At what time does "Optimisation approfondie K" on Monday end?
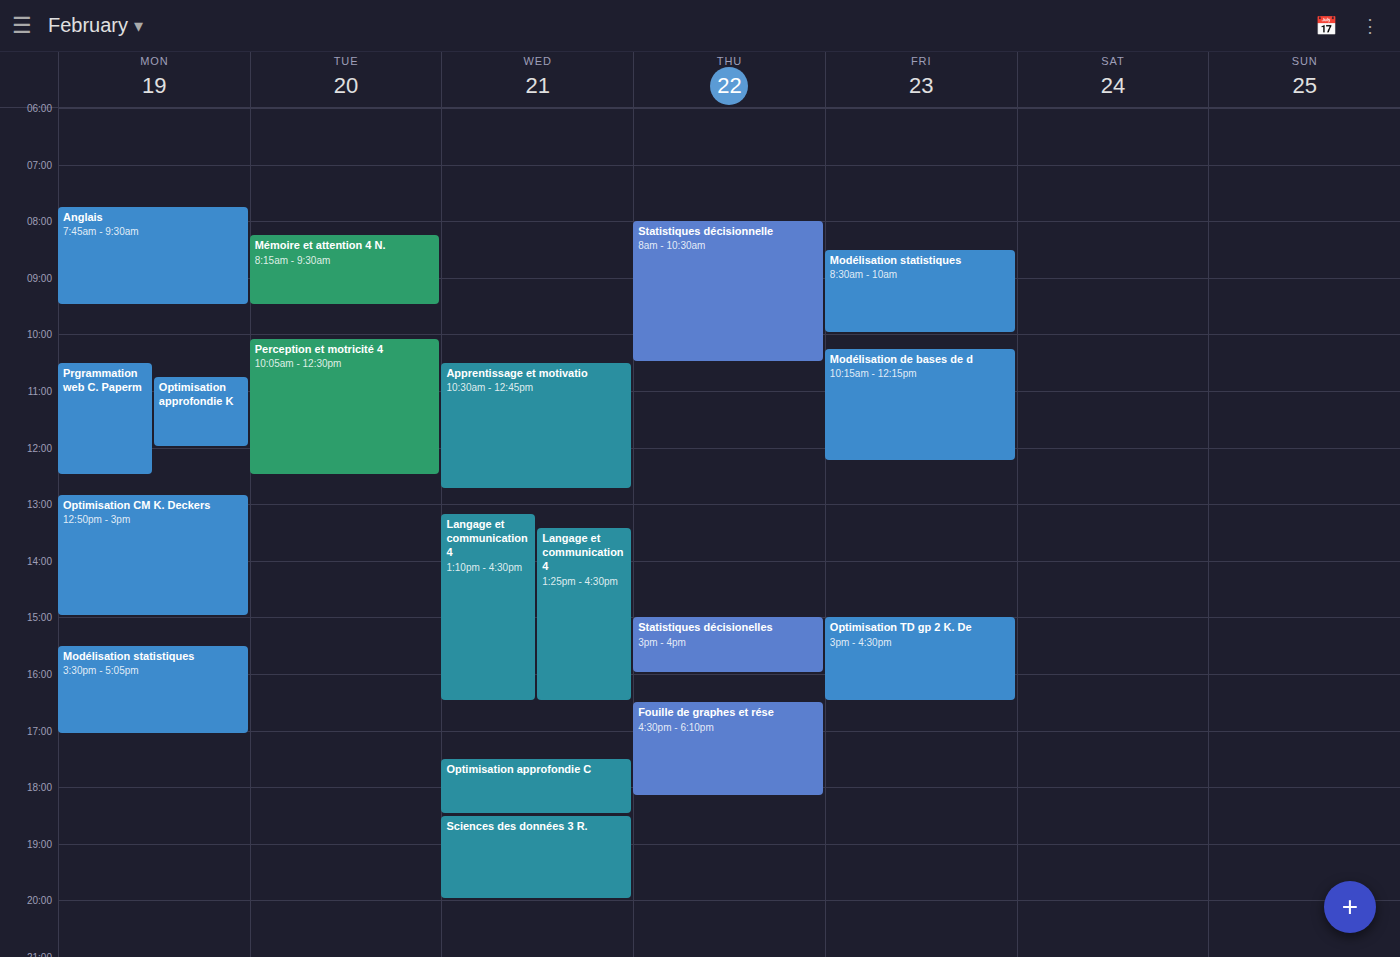
12:00 PM